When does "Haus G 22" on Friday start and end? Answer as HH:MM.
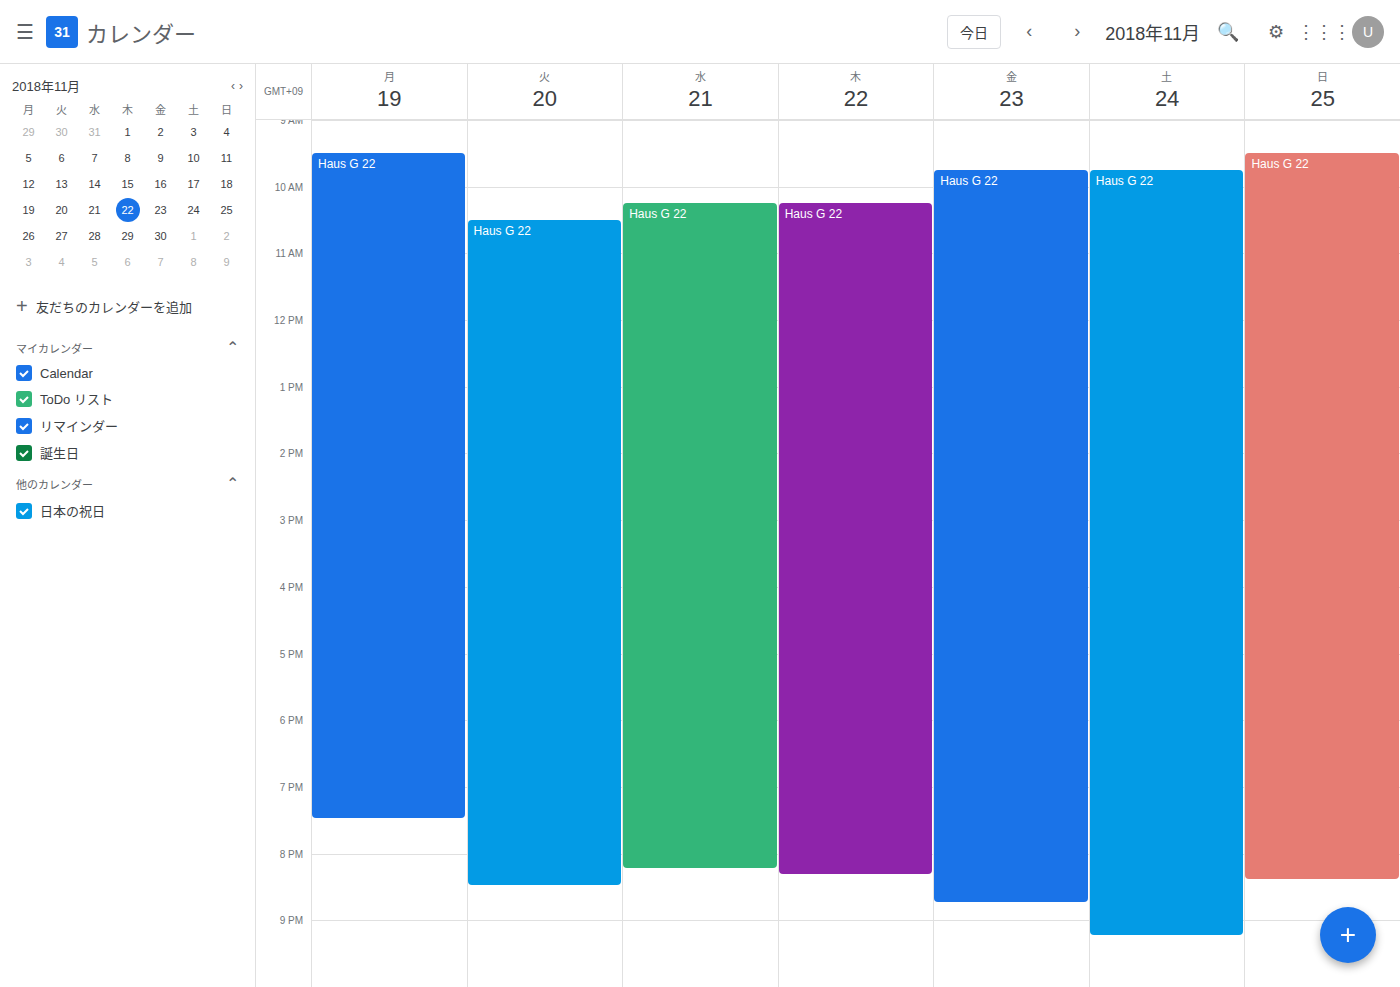
09:45 to 20:45